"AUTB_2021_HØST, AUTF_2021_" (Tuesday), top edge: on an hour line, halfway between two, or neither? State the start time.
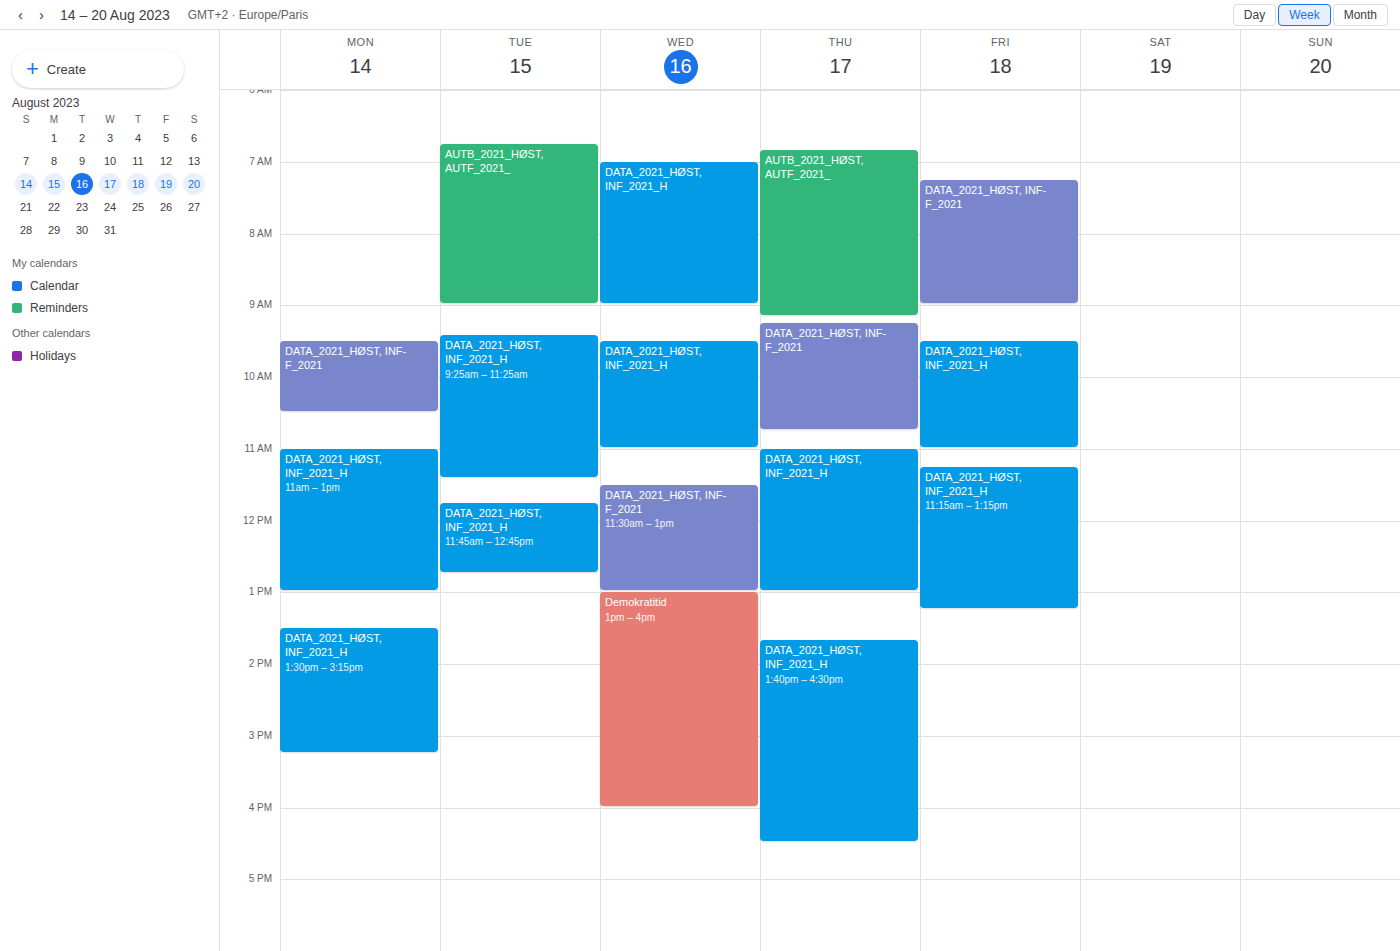
6:45 AM -- neither: three quarters of the way from the 6 AM line to the 7 AM line.